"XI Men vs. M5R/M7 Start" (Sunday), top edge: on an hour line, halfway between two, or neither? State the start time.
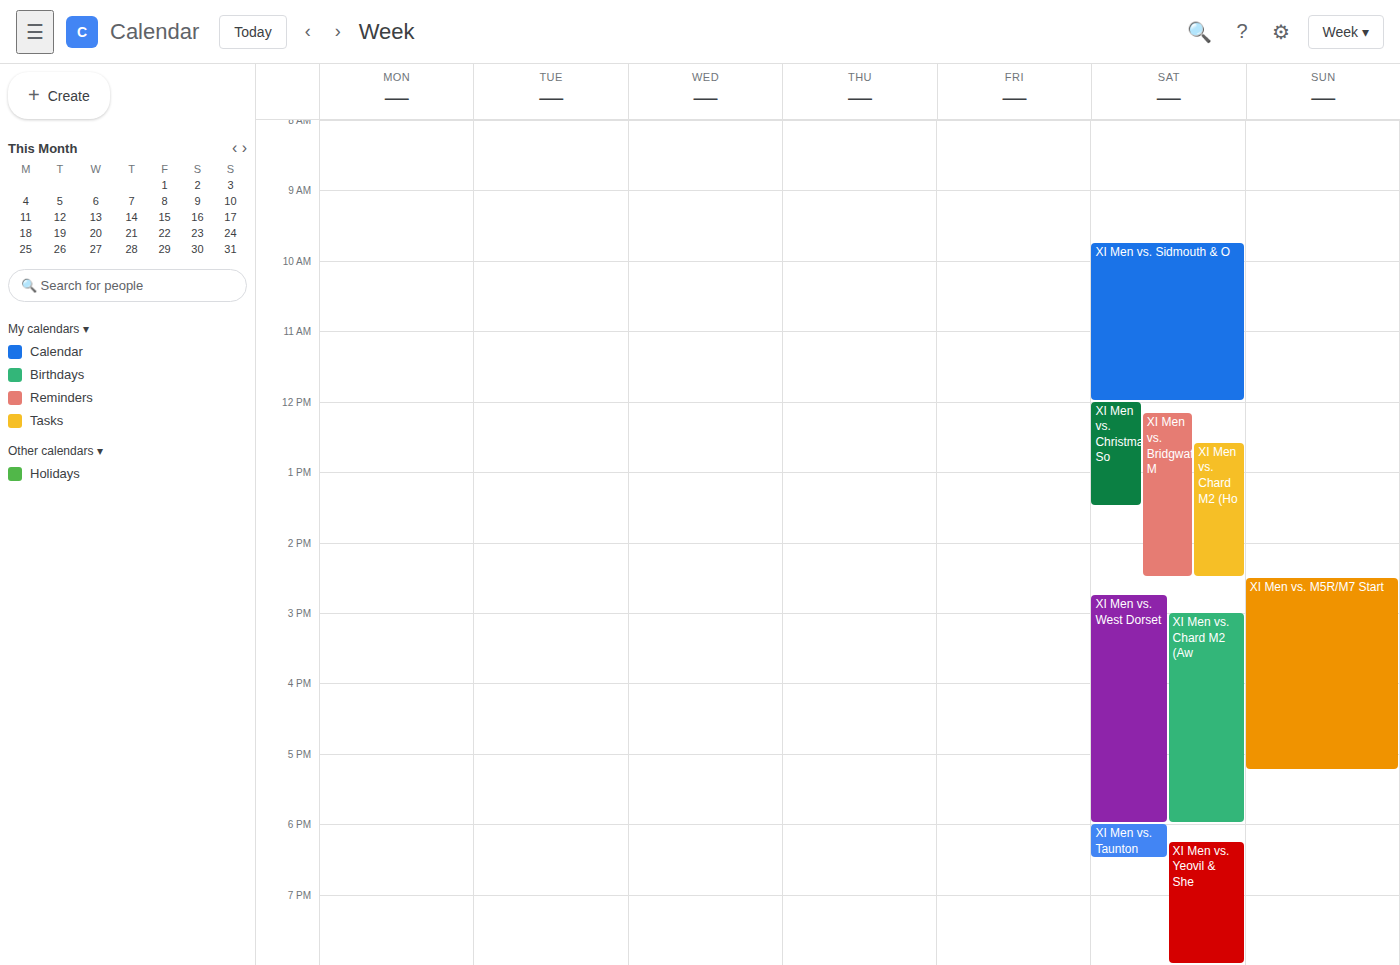
2:30 PM -- halfway between the 2 PM and 3 PM lines.